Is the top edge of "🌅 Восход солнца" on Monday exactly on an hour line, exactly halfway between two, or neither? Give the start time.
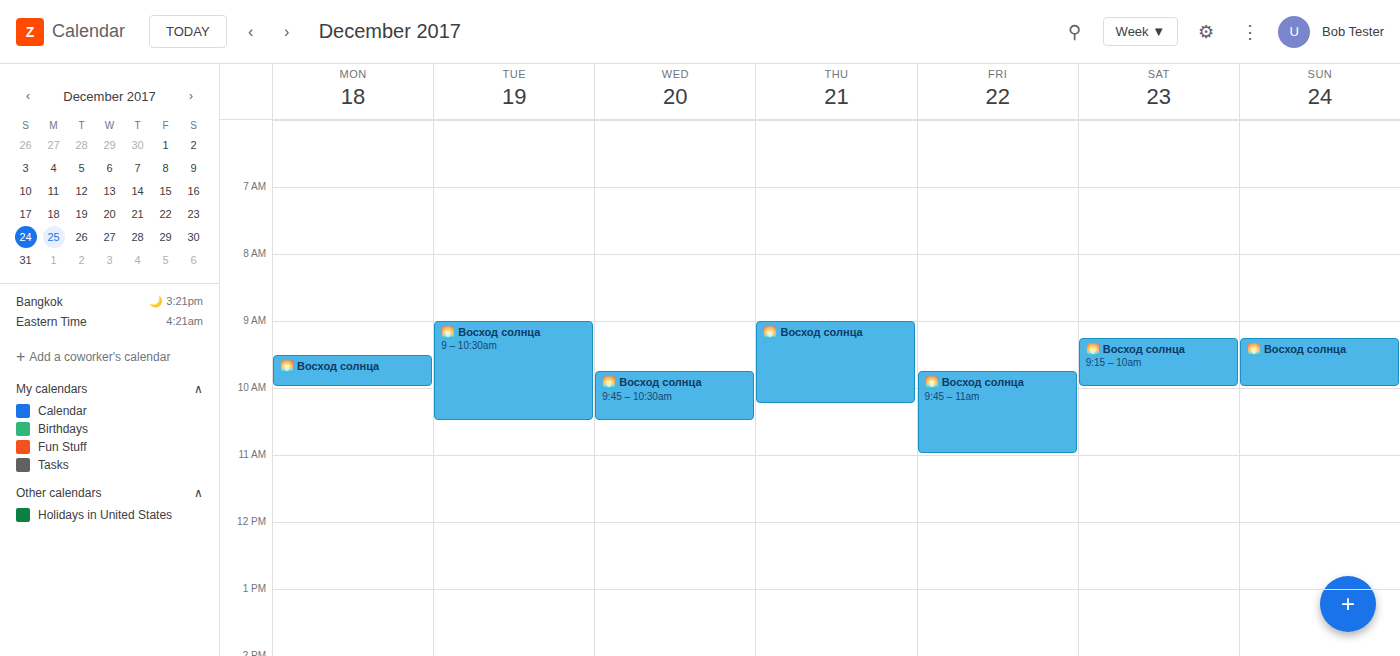
9:30 AM -- halfway between the 9 AM and 10 AM lines.